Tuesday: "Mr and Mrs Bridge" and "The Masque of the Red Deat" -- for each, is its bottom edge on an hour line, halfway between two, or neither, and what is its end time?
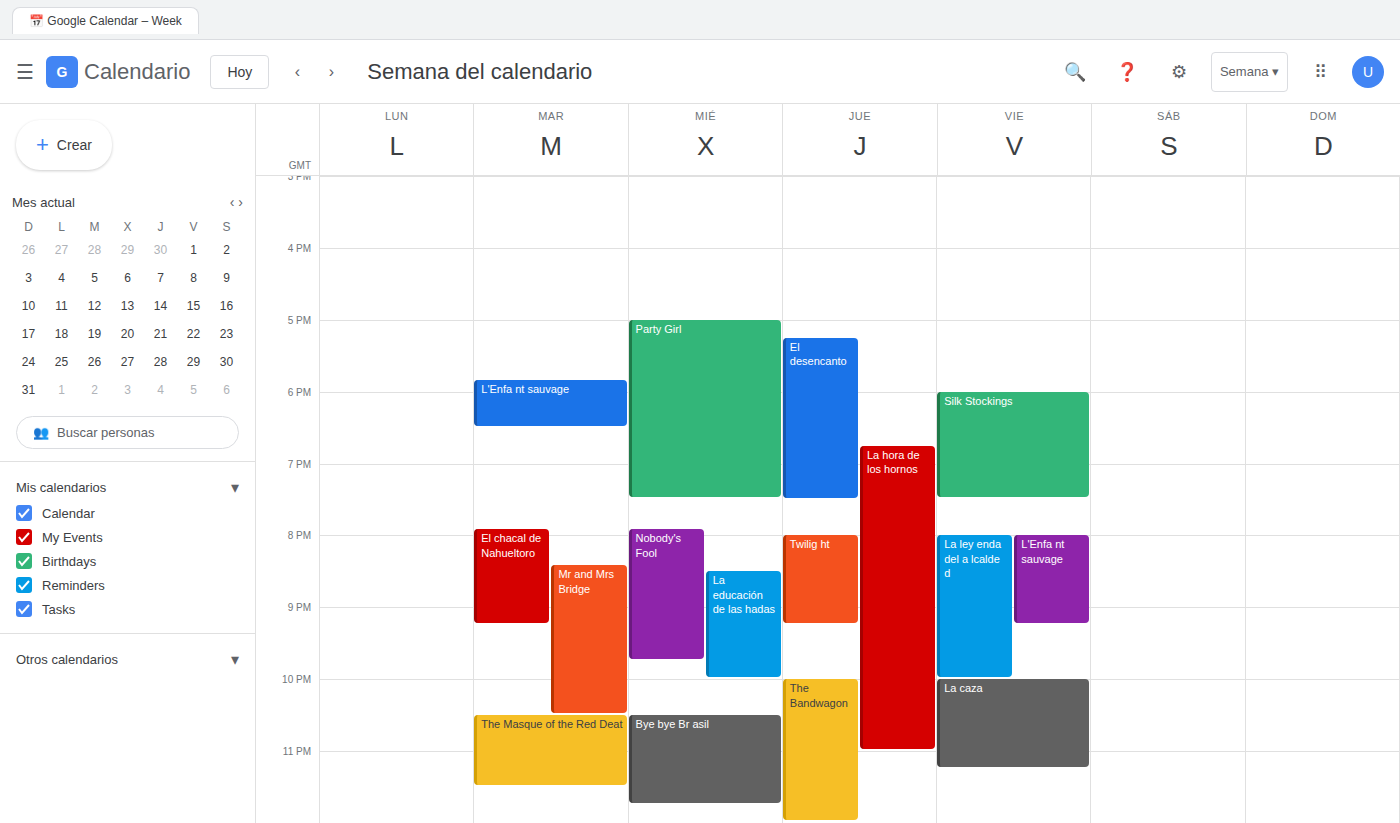
"Mr and Mrs Bridge": 10:30 PM, halfway between the 10 PM and 11 PM lines. "The Masque of the Red Deat": 11:30 PM, halfway between the 11 PM and 12 AM lines.